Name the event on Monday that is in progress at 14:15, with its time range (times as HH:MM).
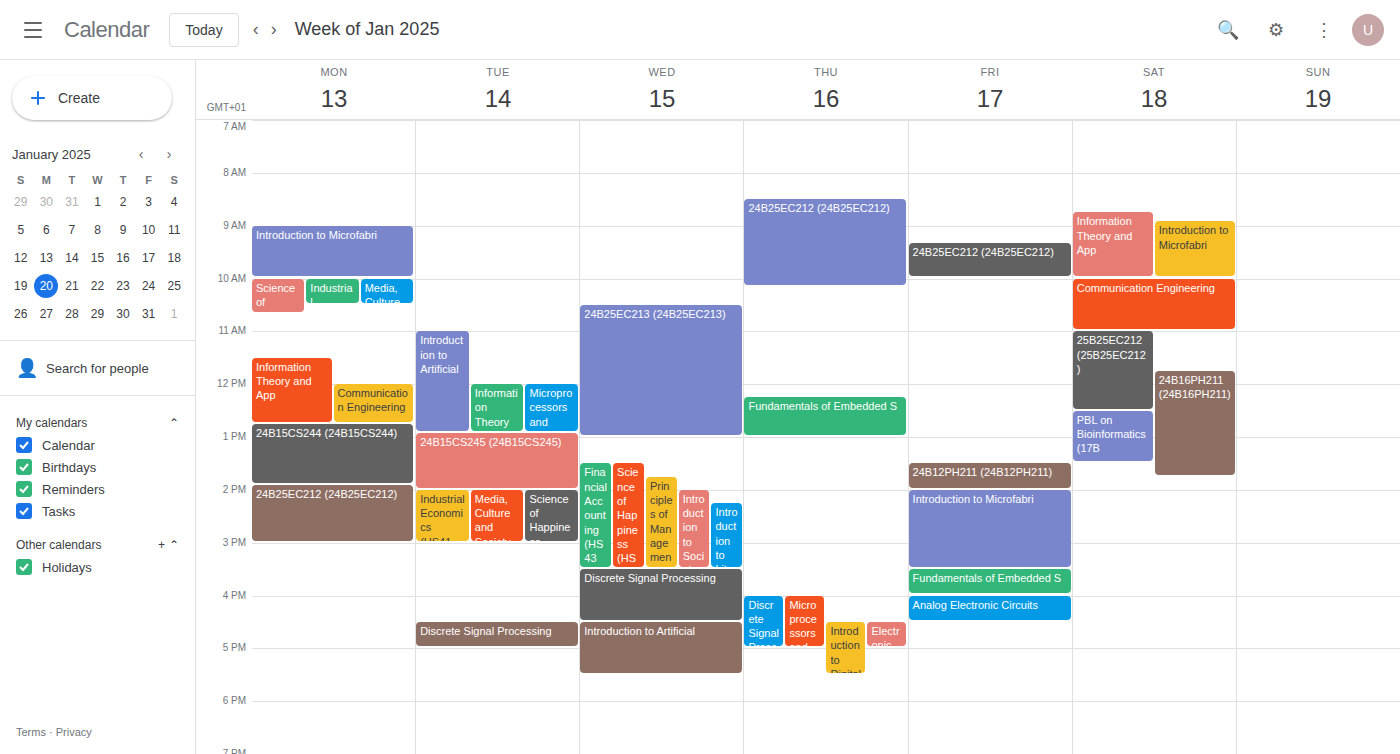
"24B25EC212 (24B25EC212)", 13:55 to 15:00